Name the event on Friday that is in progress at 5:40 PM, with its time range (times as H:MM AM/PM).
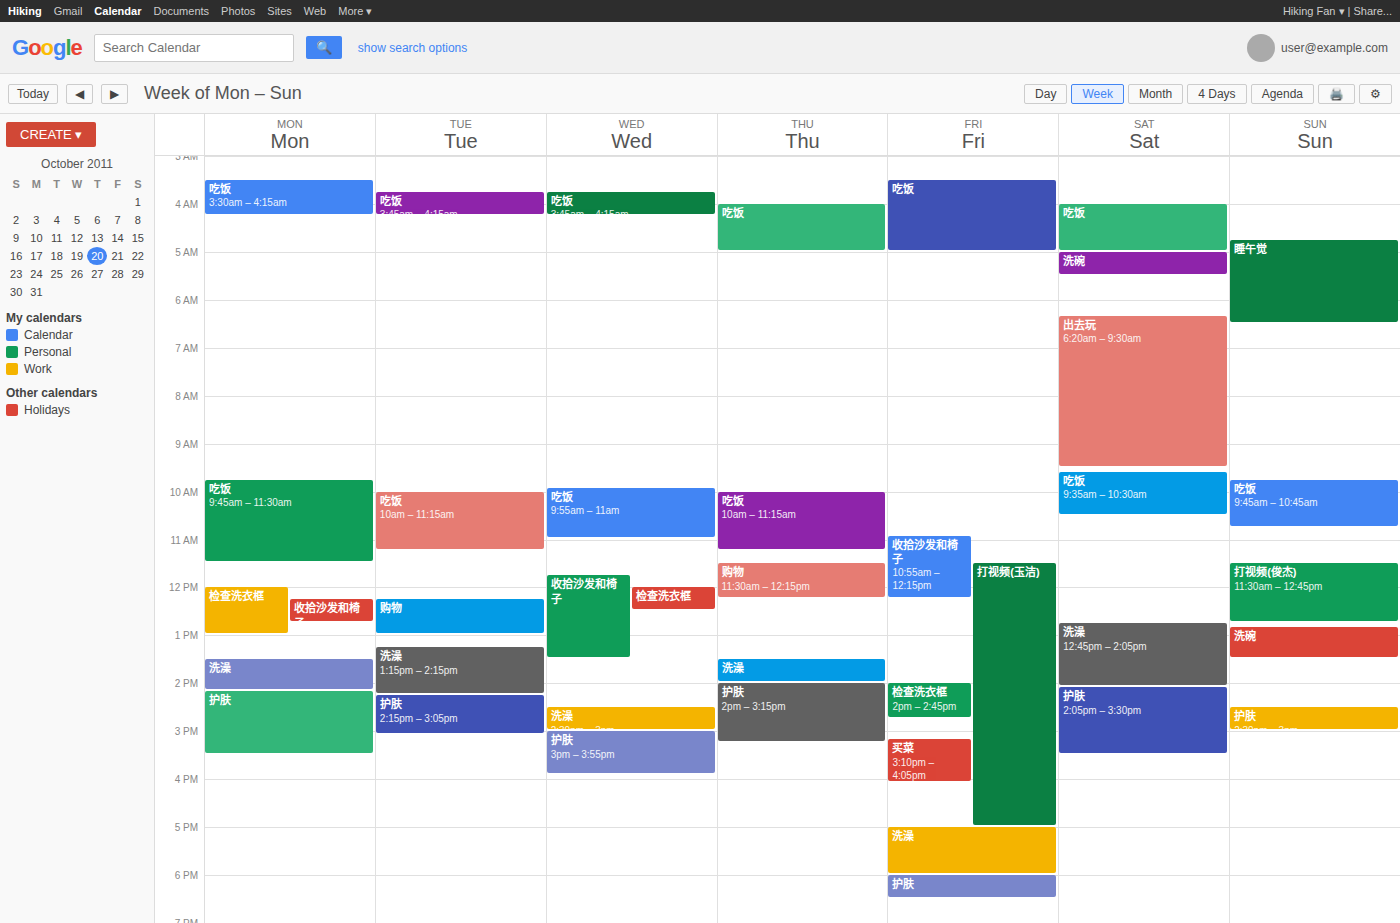
"洗澡", 5:00 PM to 6:00 PM